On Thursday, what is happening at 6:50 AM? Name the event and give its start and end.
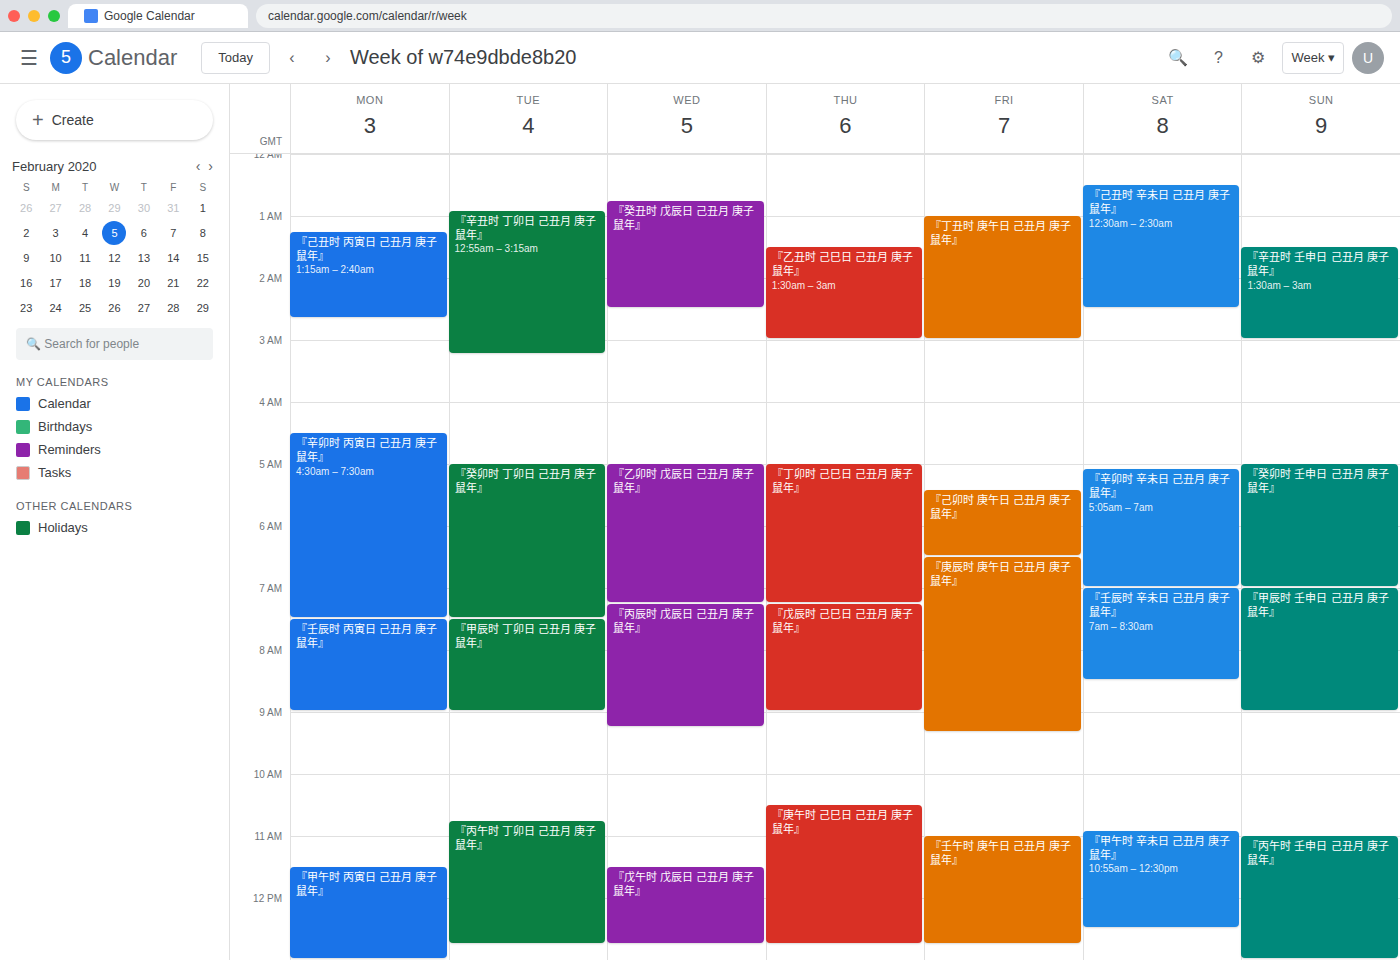
"『丁卯时 己巳日 己丑月 庚子鼠年』", 5:00 AM to 7:15 AM